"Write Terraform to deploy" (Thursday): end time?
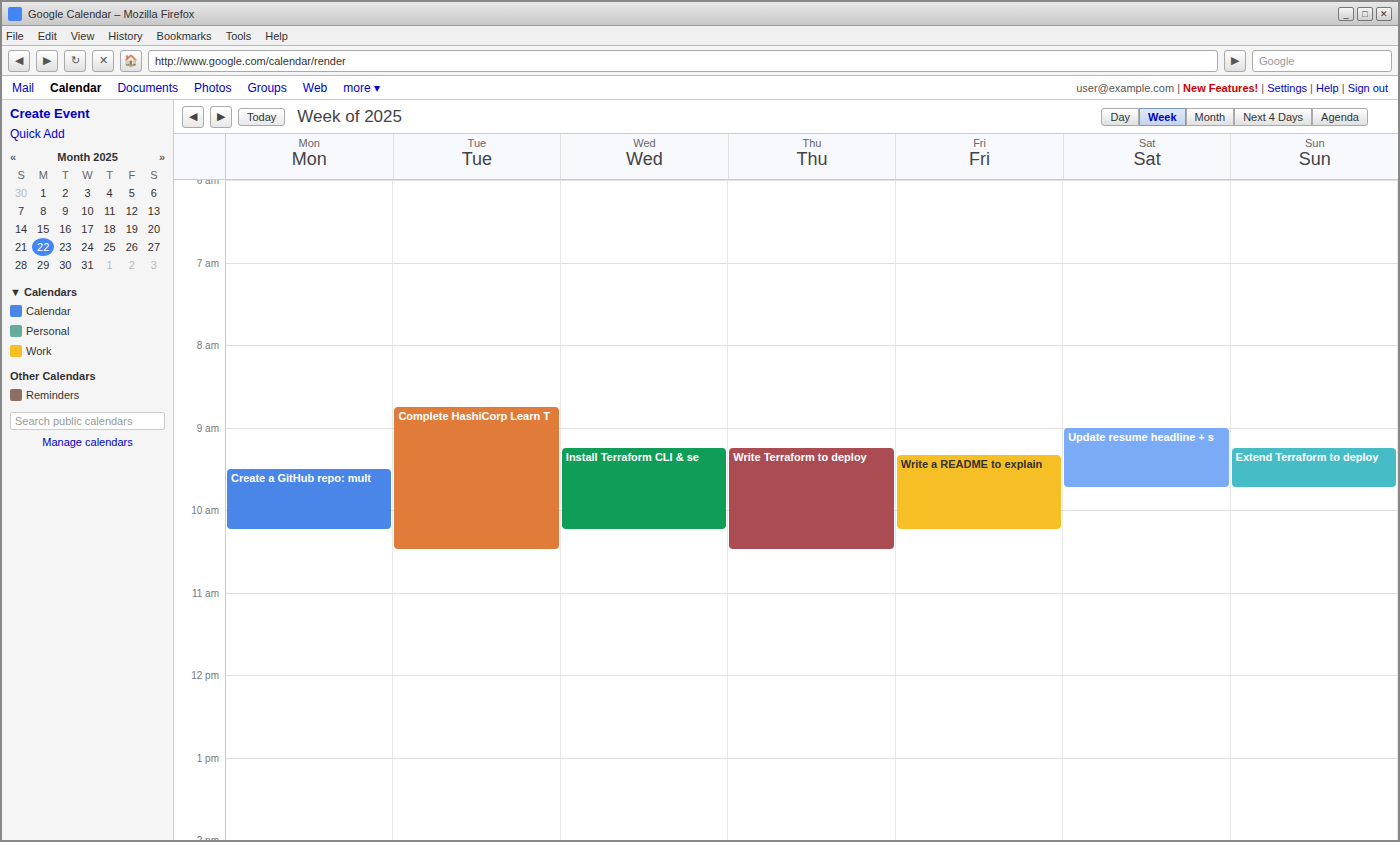
10:30 AM